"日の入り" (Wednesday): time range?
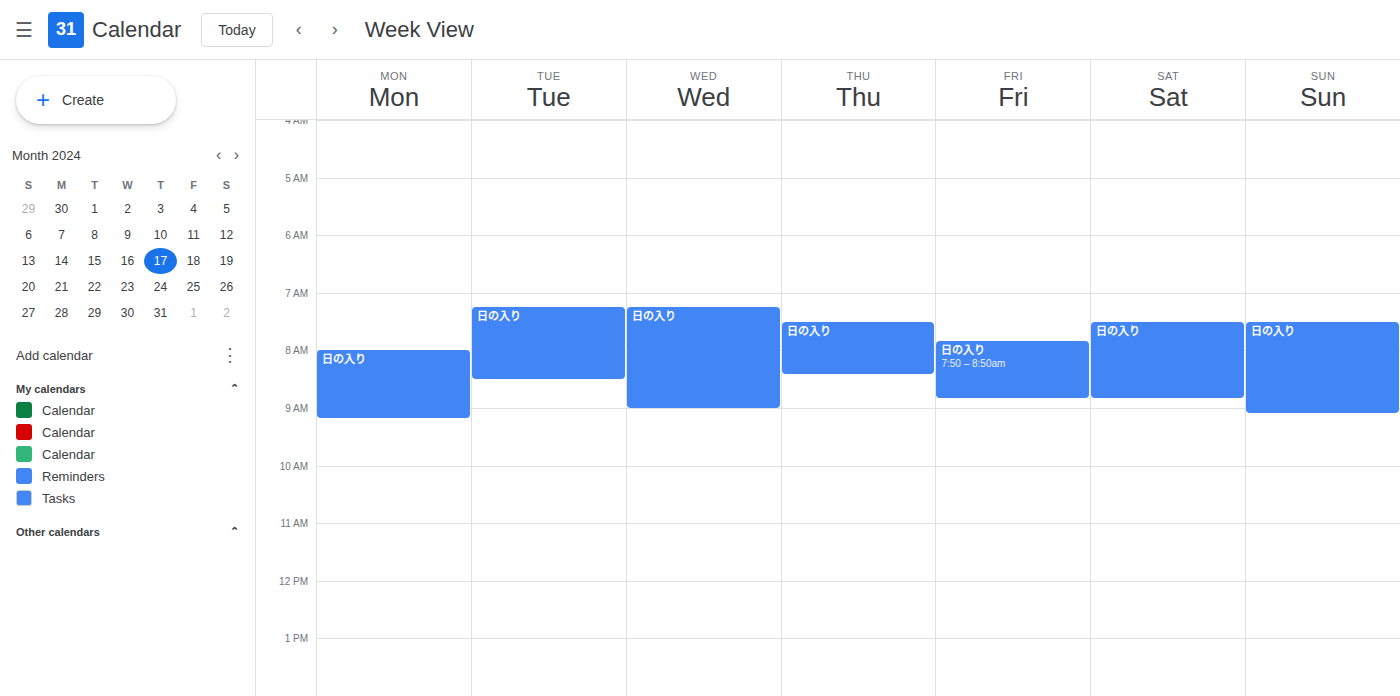
7:15 AM to 9:00 AM